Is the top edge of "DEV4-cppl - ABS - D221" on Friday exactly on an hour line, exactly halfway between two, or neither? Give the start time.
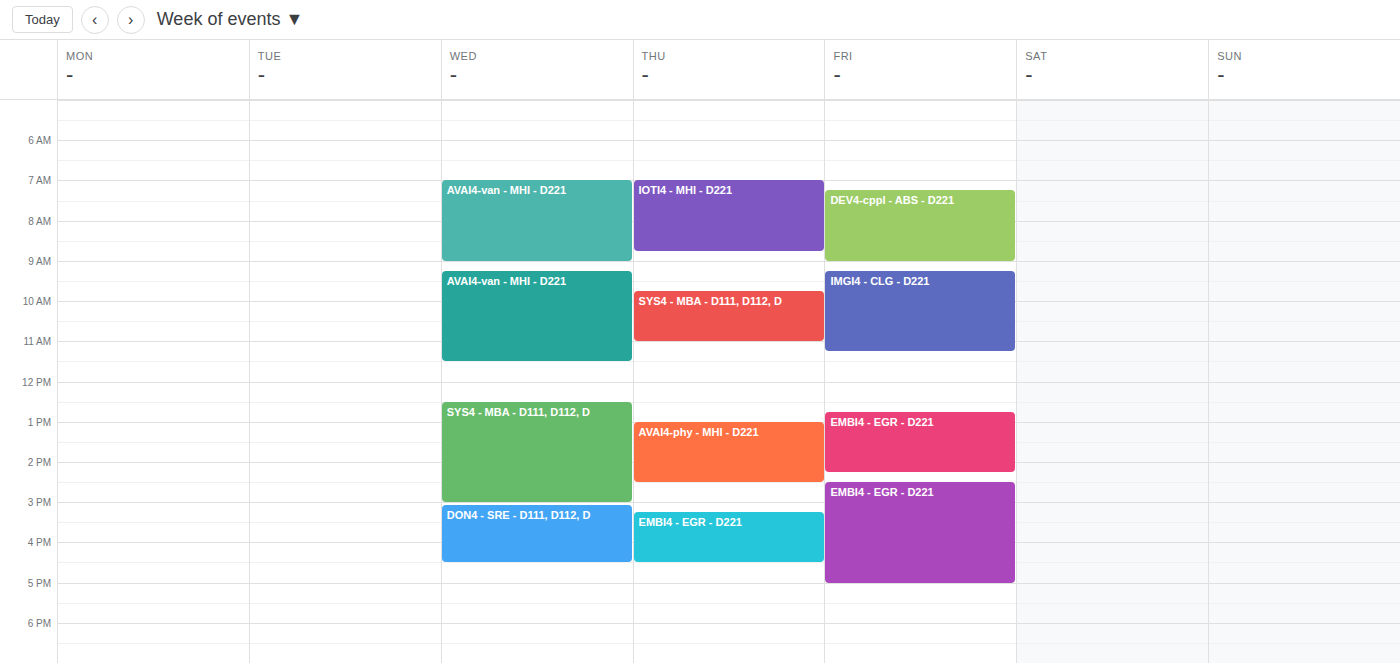
07:15 -- neither: a quarter of the way from the 07:00 line to the 08:00 line.